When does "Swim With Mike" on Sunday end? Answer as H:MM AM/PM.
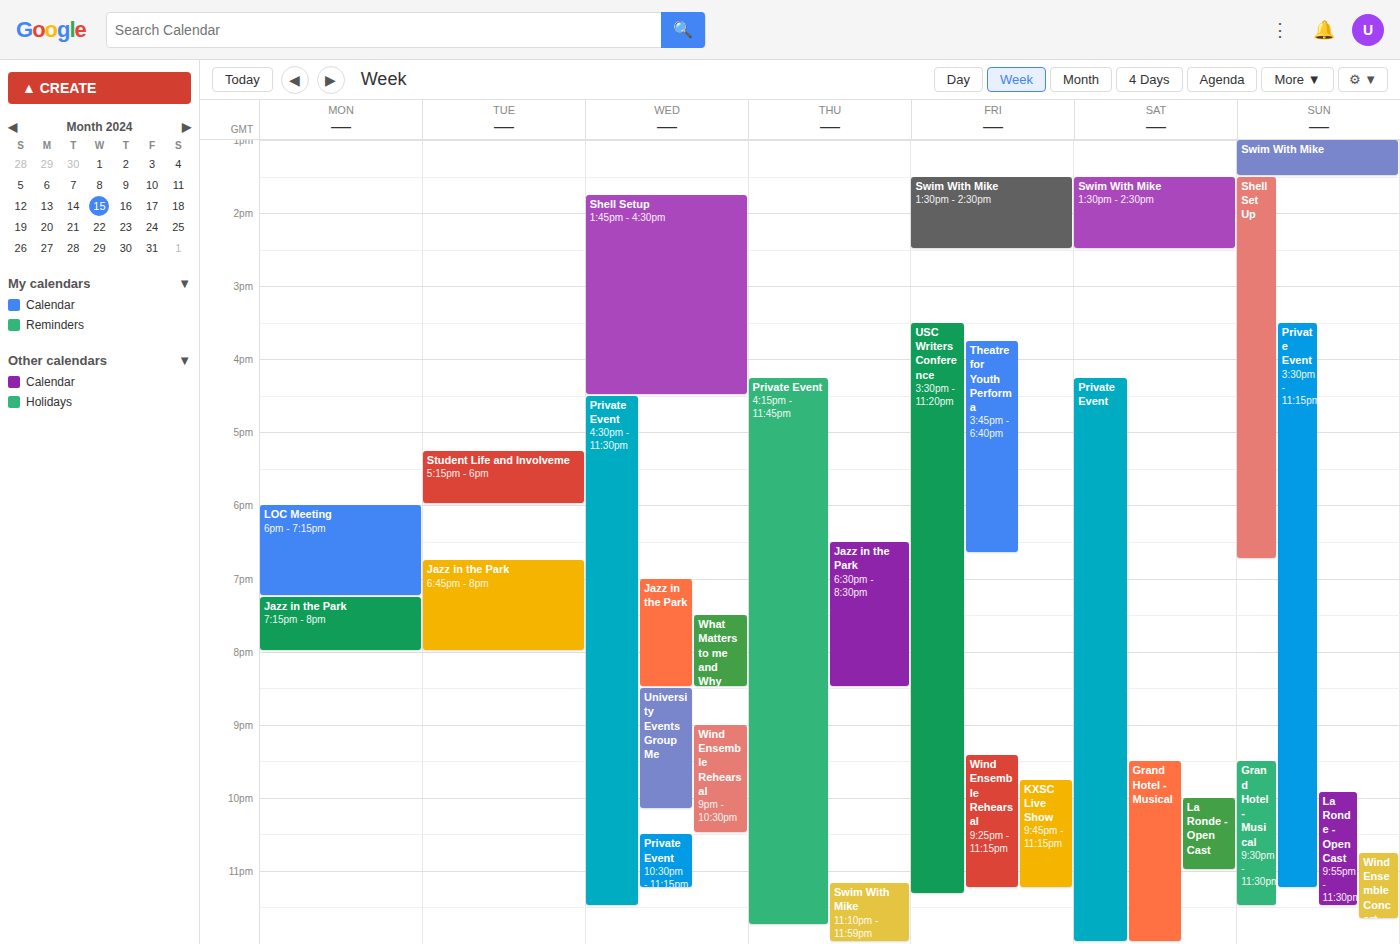
1:30 PM